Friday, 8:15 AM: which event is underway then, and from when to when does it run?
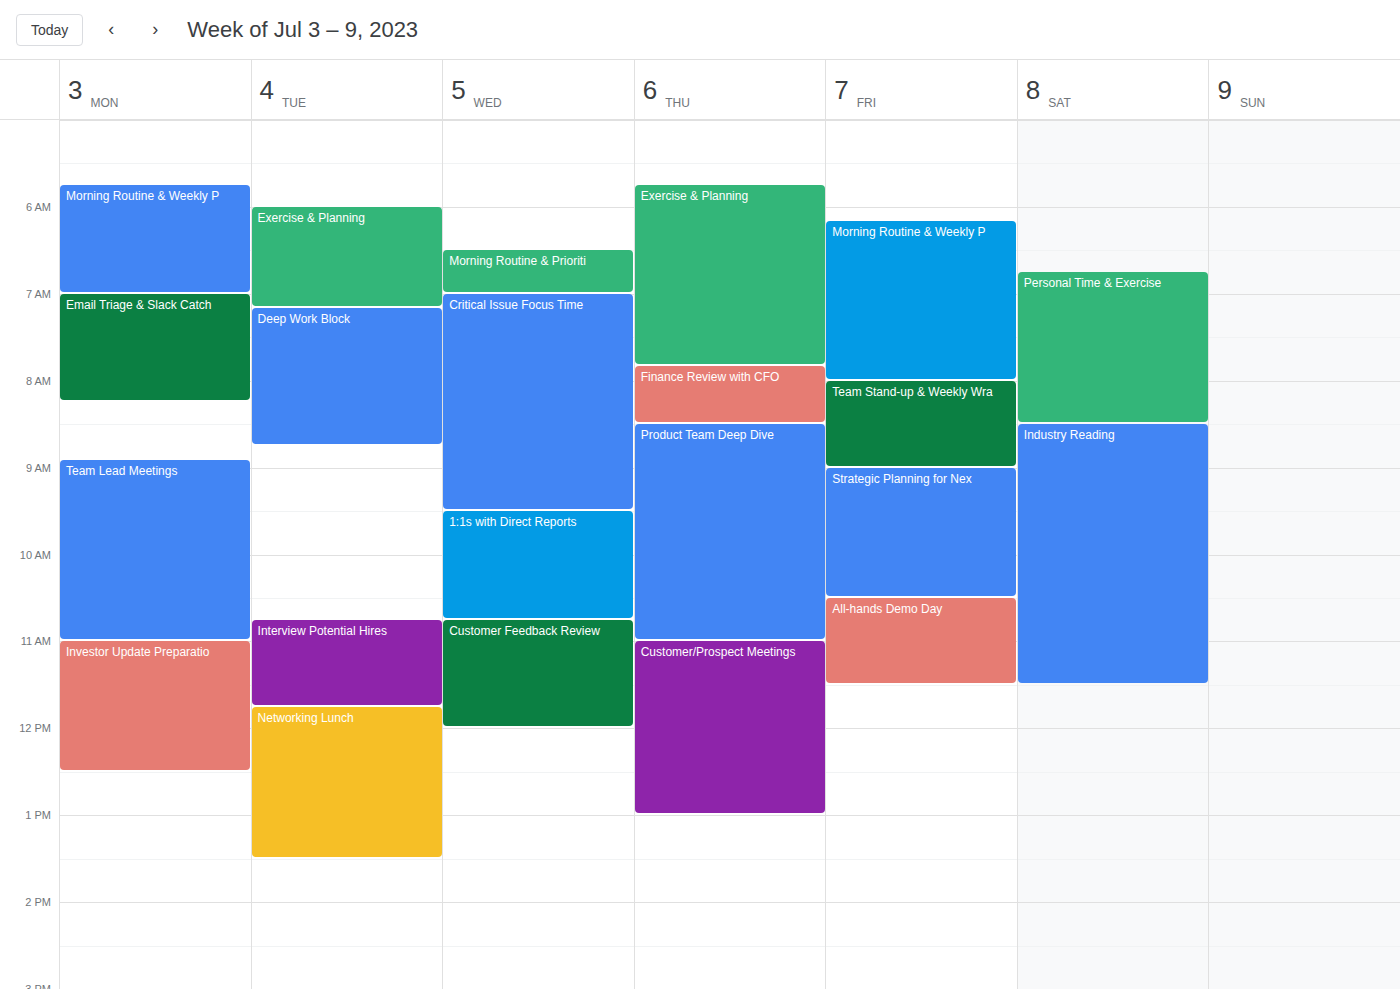
"Team Stand-up & Weekly Wra", 8:00 AM to 9:00 AM